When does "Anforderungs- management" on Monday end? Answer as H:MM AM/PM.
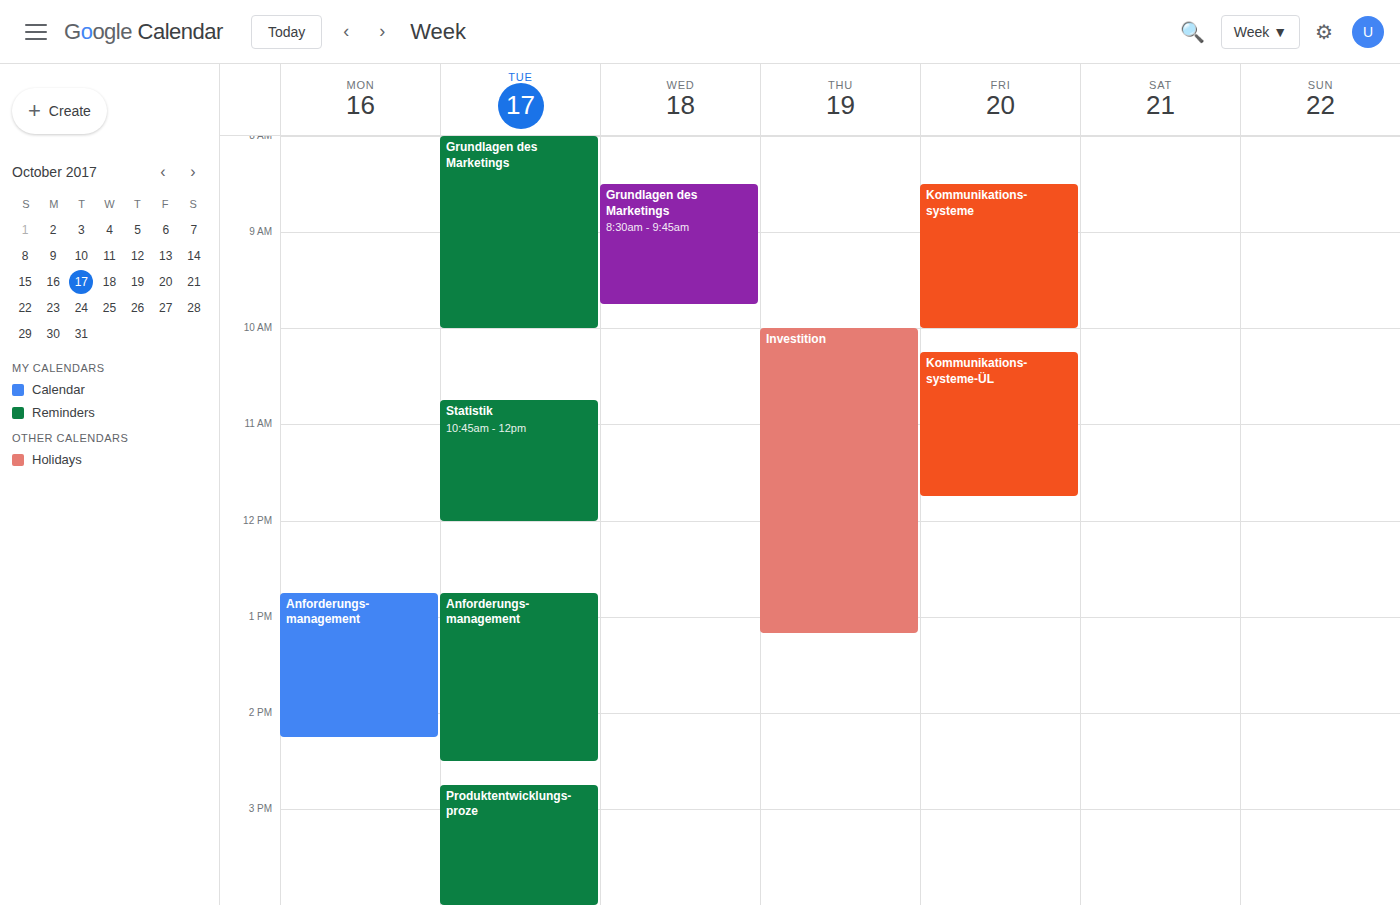
2:15 PM